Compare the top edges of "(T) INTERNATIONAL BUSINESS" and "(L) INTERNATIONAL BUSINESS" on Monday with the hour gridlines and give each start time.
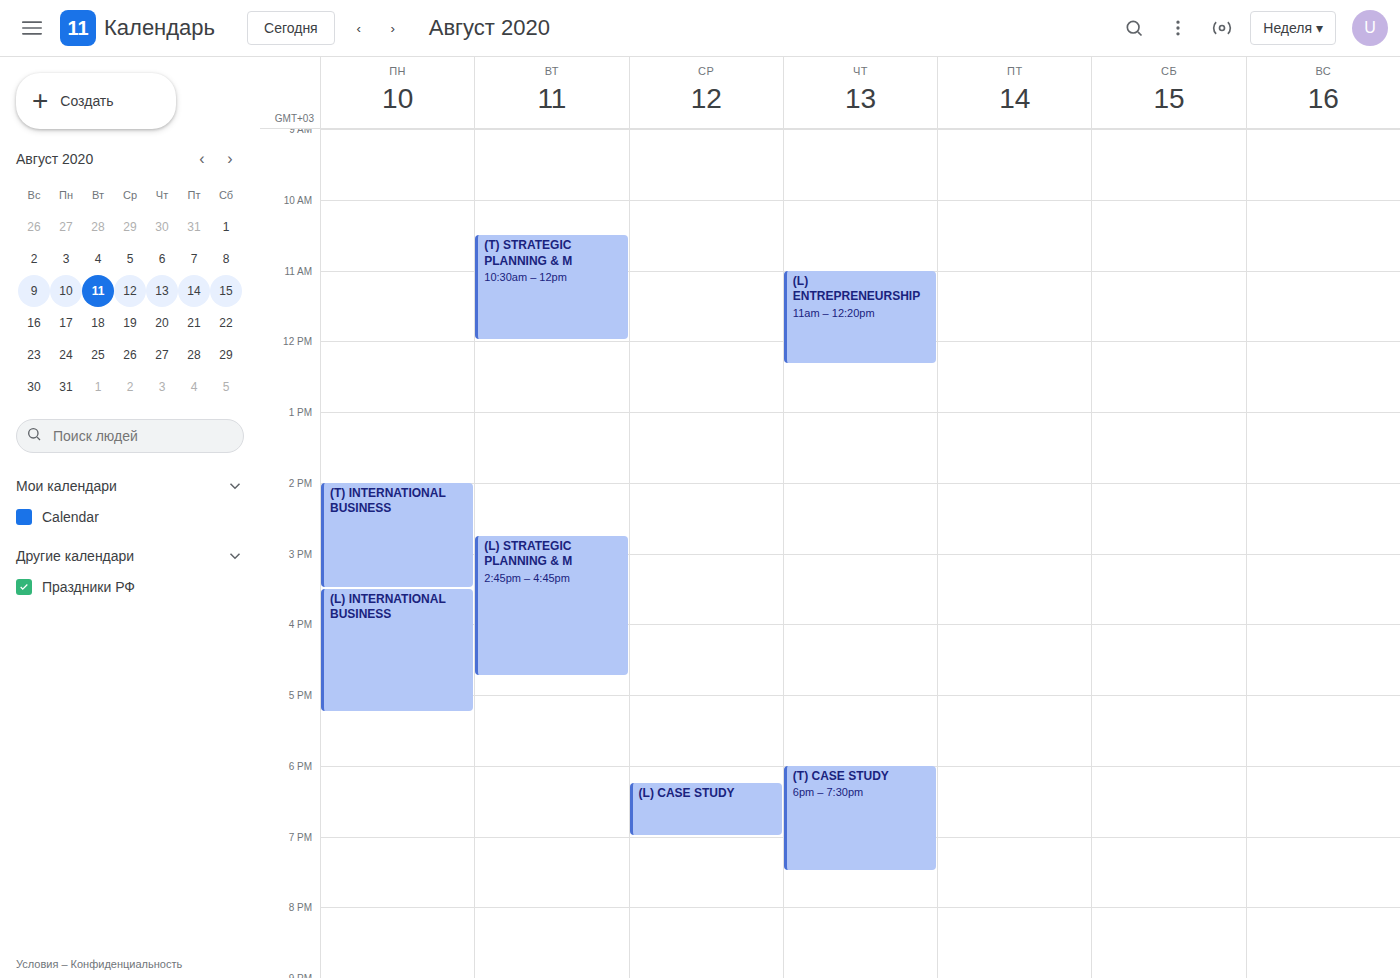
"(T) INTERNATIONAL BUSINESS": 14:00, exactly on the 14:00 line. "(L) INTERNATIONAL BUSINESS": 15:30, halfway between the 15:00 and 16:00 lines.